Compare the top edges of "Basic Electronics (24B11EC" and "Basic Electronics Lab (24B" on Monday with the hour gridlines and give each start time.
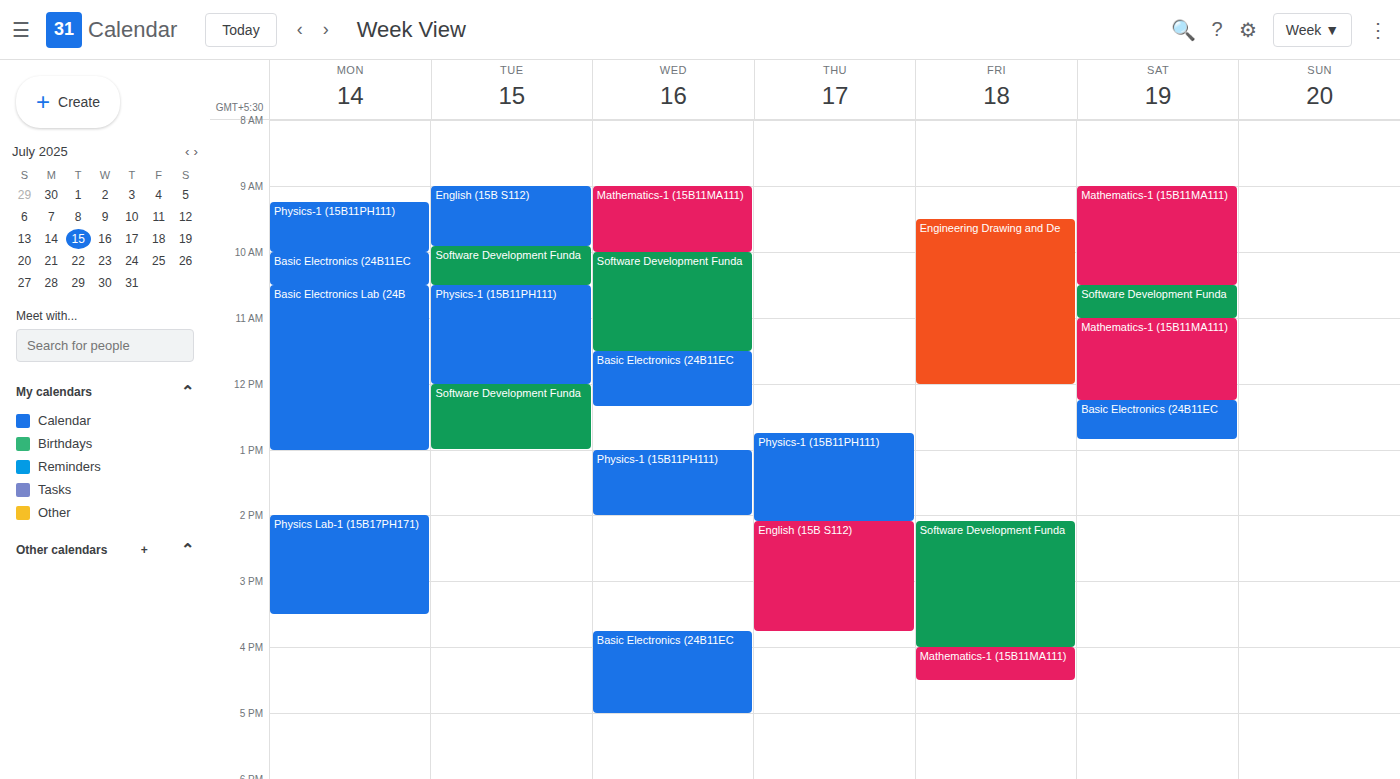
"Basic Electronics (24B11EC": 10:00 AM, exactly on the 10 AM line. "Basic Electronics Lab (24B": 10:30 AM, halfway between the 10 AM and 11 AM lines.